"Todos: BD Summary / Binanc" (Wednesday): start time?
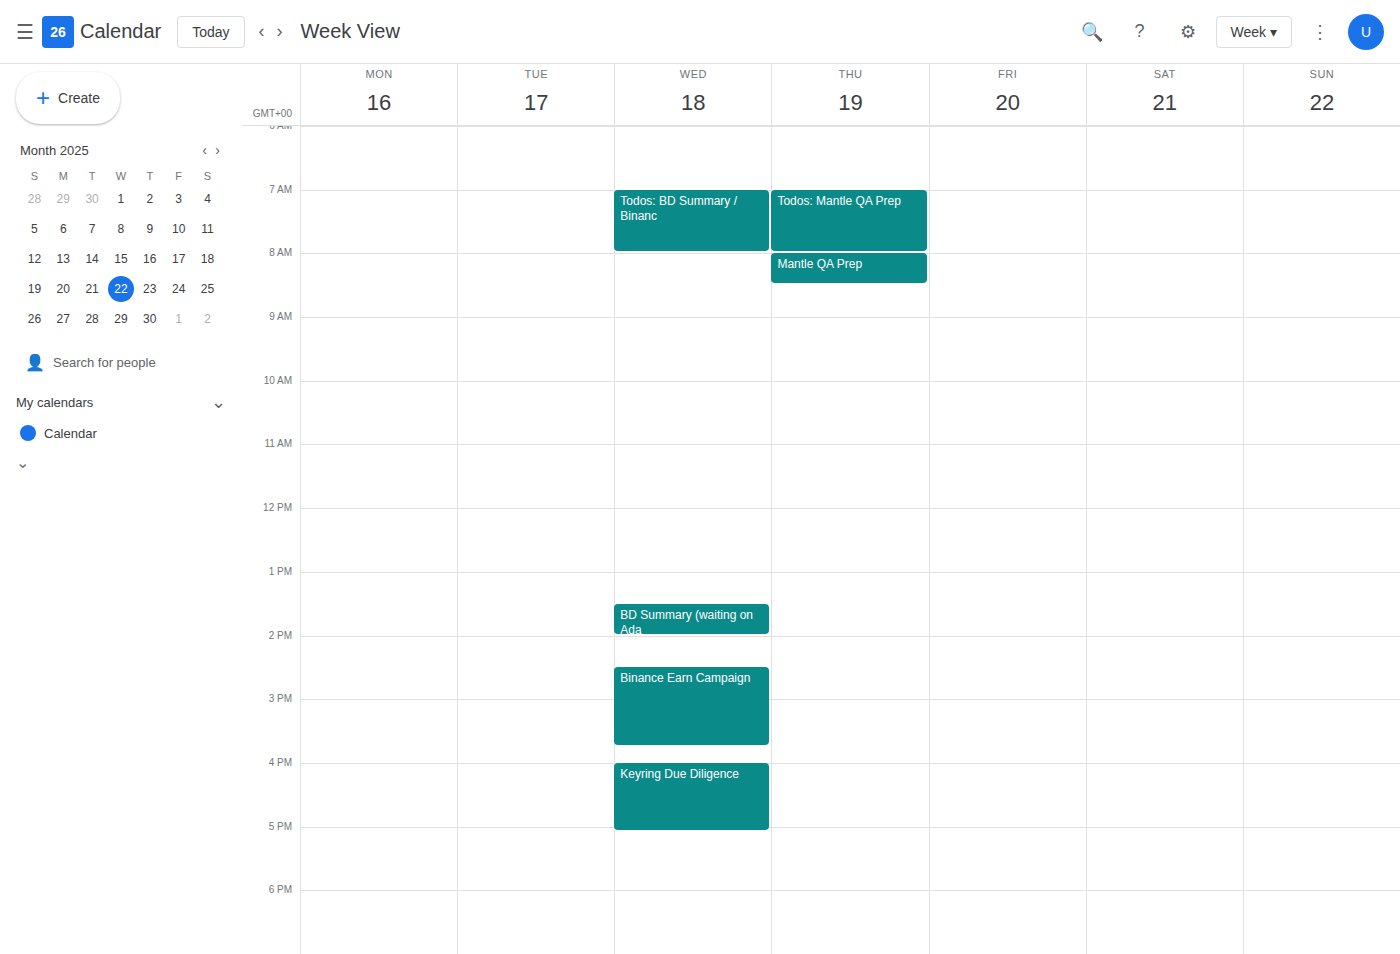
7:00 AM